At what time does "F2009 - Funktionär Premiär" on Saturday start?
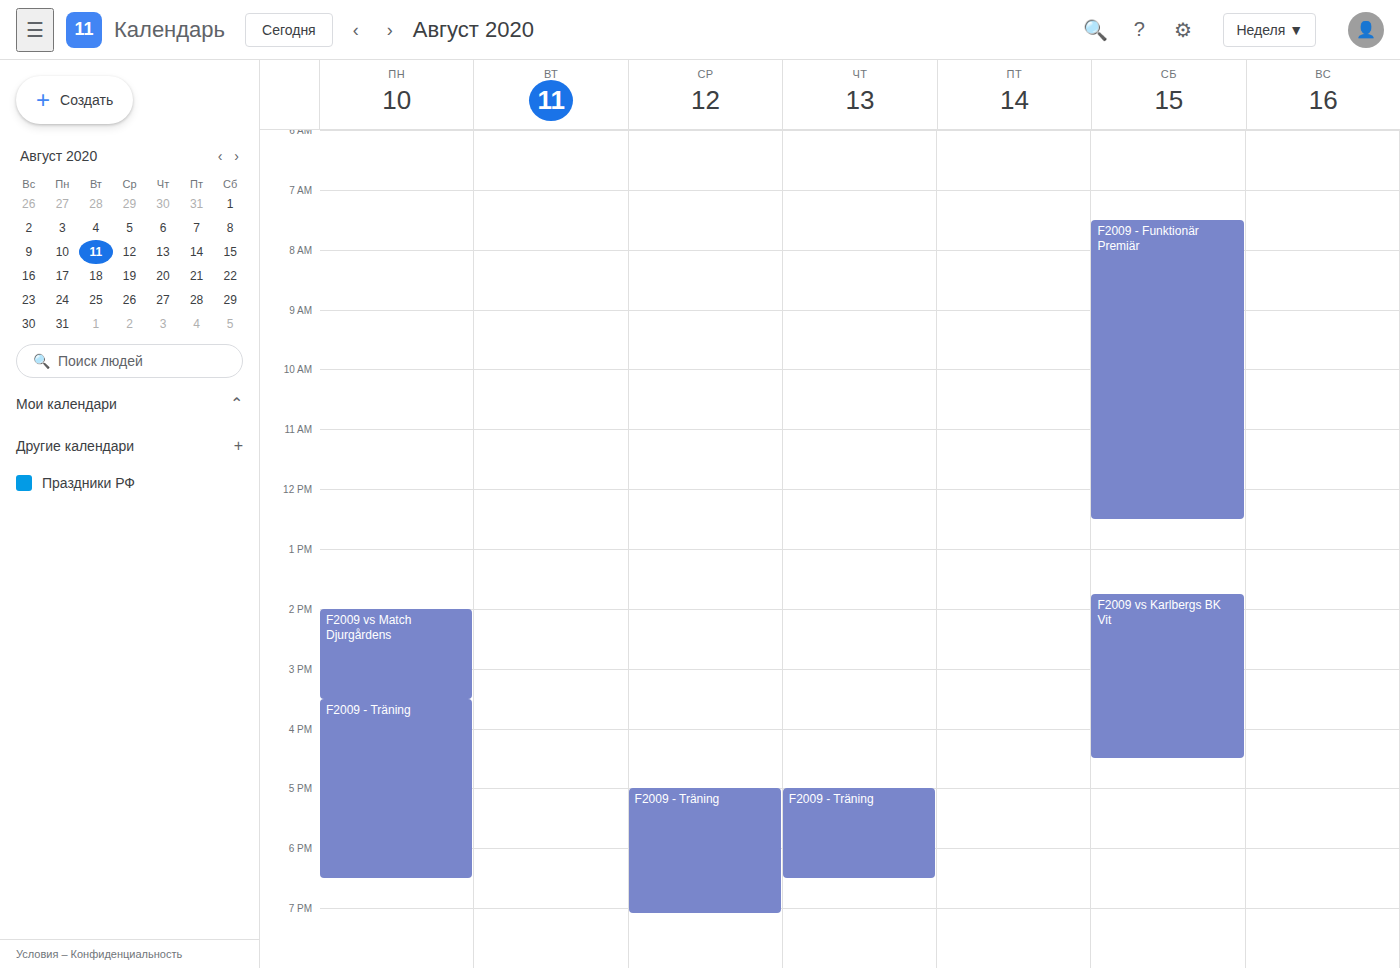
7:30 AM